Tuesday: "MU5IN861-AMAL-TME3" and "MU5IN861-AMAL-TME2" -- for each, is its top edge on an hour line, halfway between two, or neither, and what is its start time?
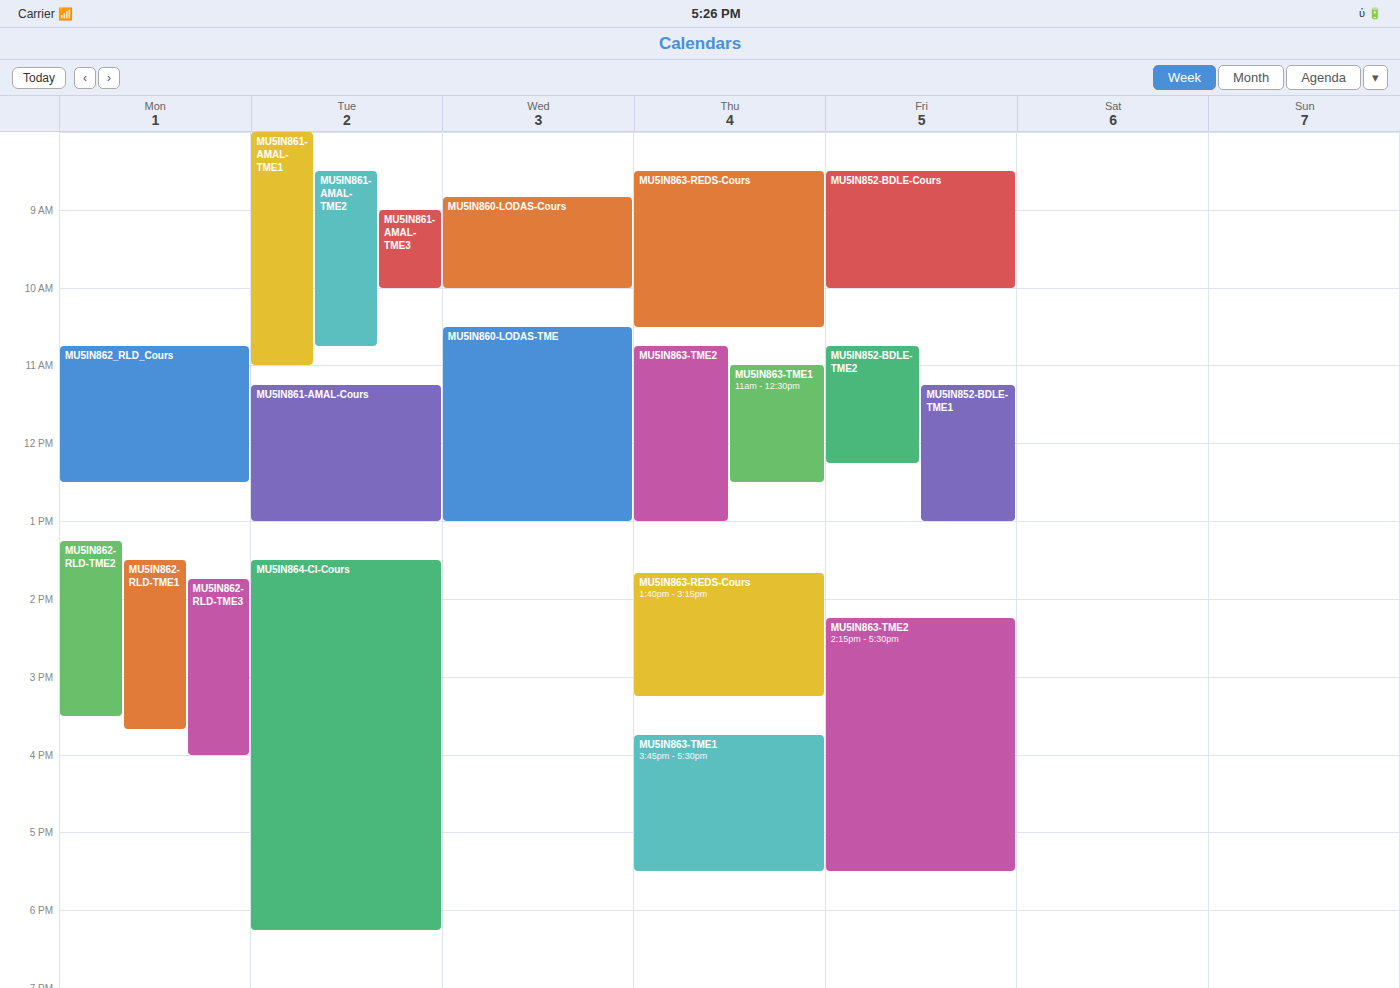
"MU5IN861-AMAL-TME3": 9:00 AM, exactly on the 9 AM line. "MU5IN861-AMAL-TME2": 8:30 AM, halfway between the 8 AM and 9 AM lines.